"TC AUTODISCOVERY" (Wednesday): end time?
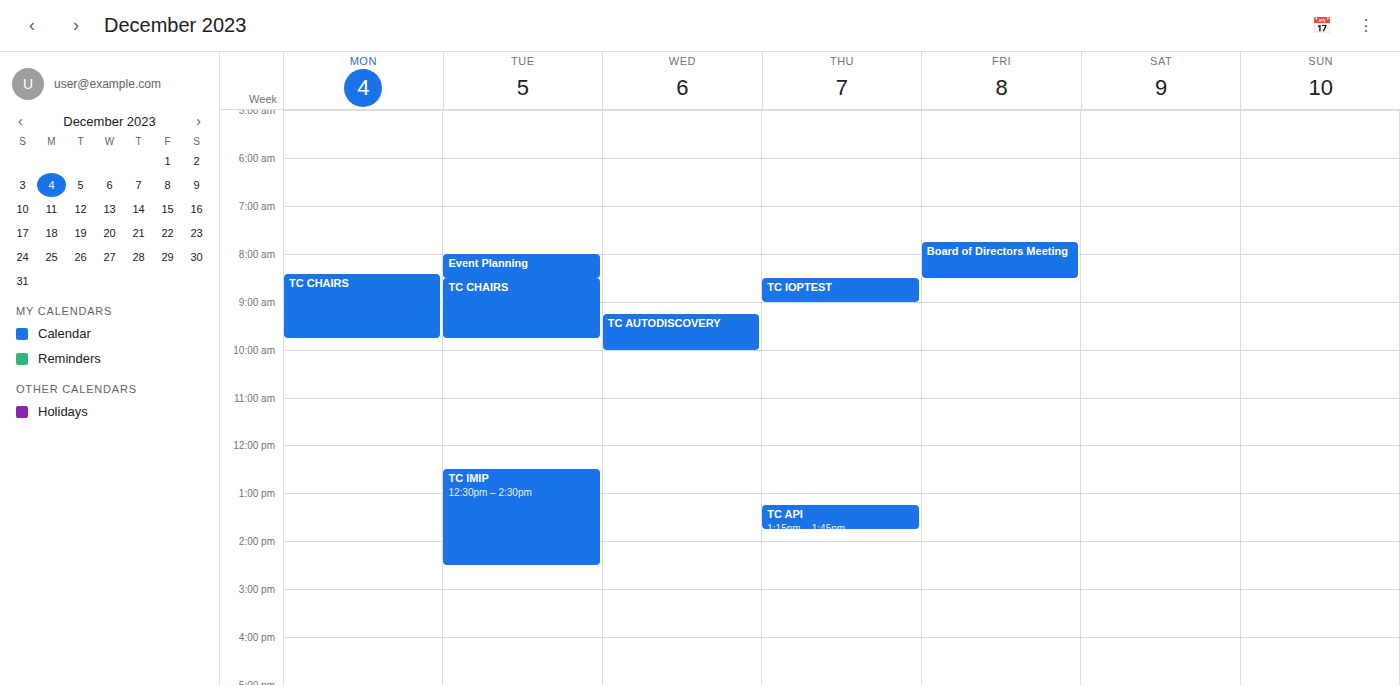
10:00 AM